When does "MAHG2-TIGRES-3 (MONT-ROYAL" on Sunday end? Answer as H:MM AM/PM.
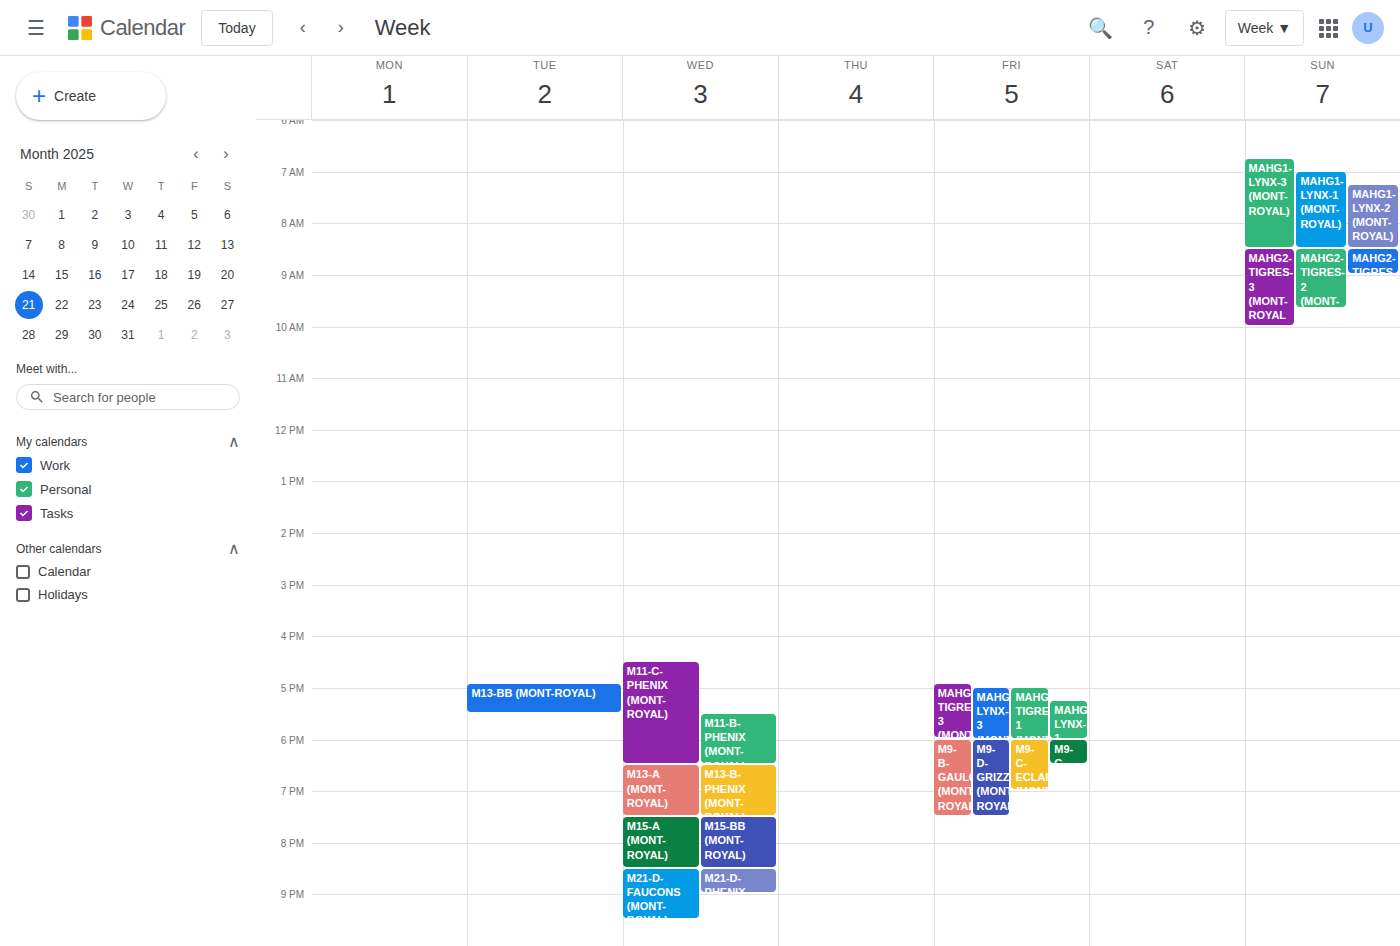
10:00 AM